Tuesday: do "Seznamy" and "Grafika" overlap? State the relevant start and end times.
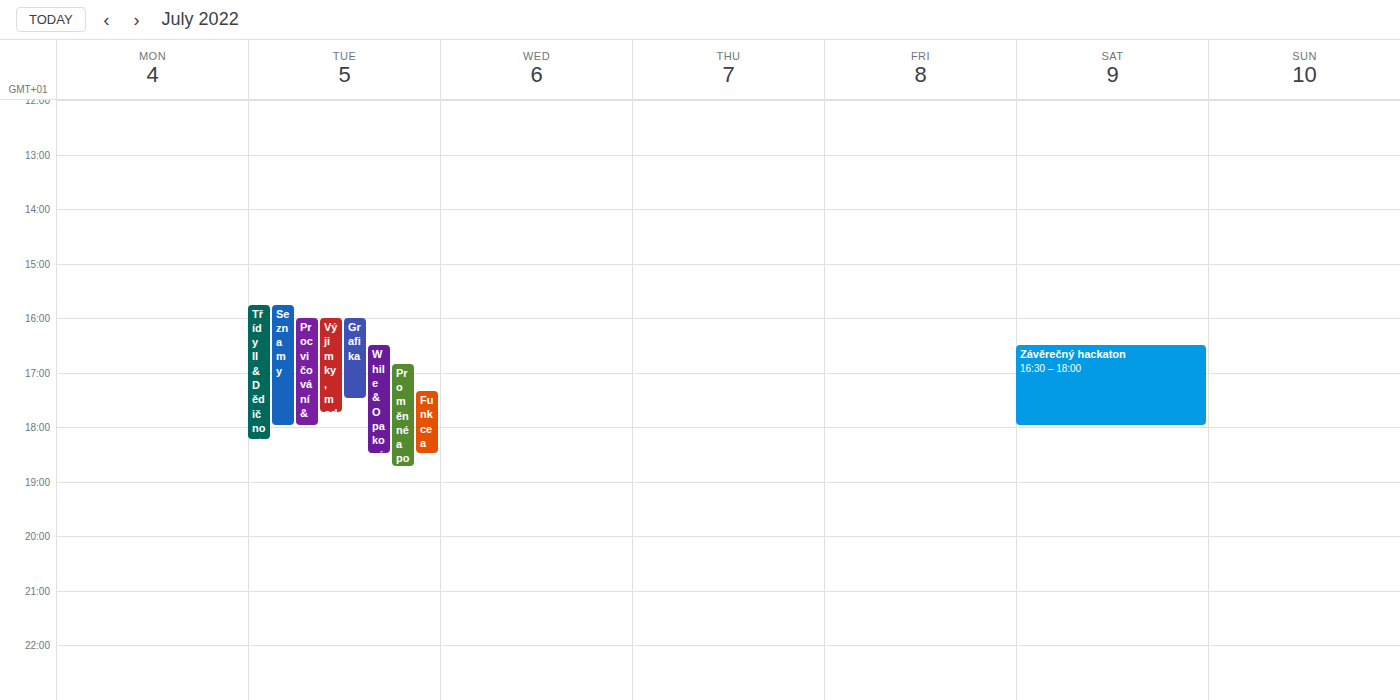
"Grafika" runs 4:00 PM to 5:30 PM, inside "Seznamy" -- they overlap.